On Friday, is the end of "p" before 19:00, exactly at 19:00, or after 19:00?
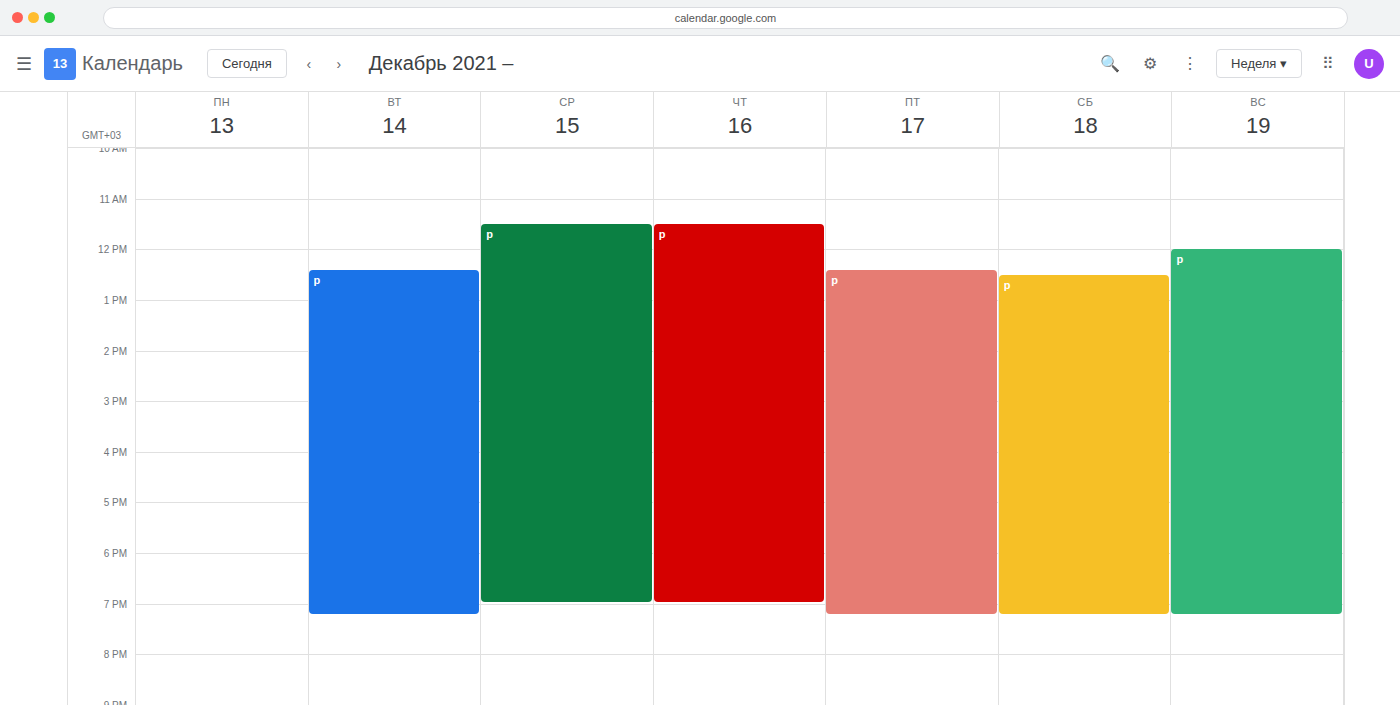
19:15 -- after 19:00, 15 minutes below the 19:00 line.